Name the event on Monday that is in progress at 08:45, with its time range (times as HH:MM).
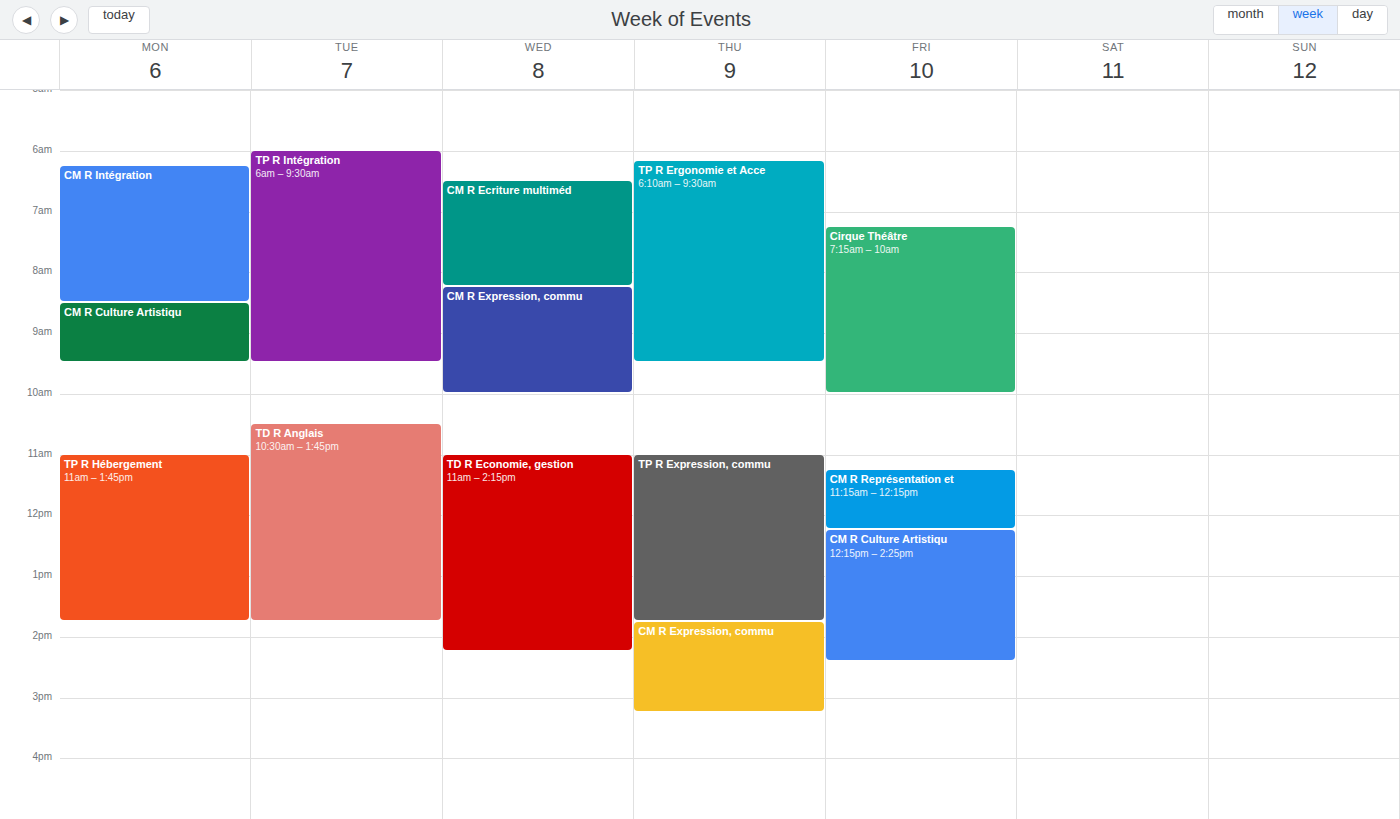
"CM R Culture Artistiqu", 08:30 to 09:30